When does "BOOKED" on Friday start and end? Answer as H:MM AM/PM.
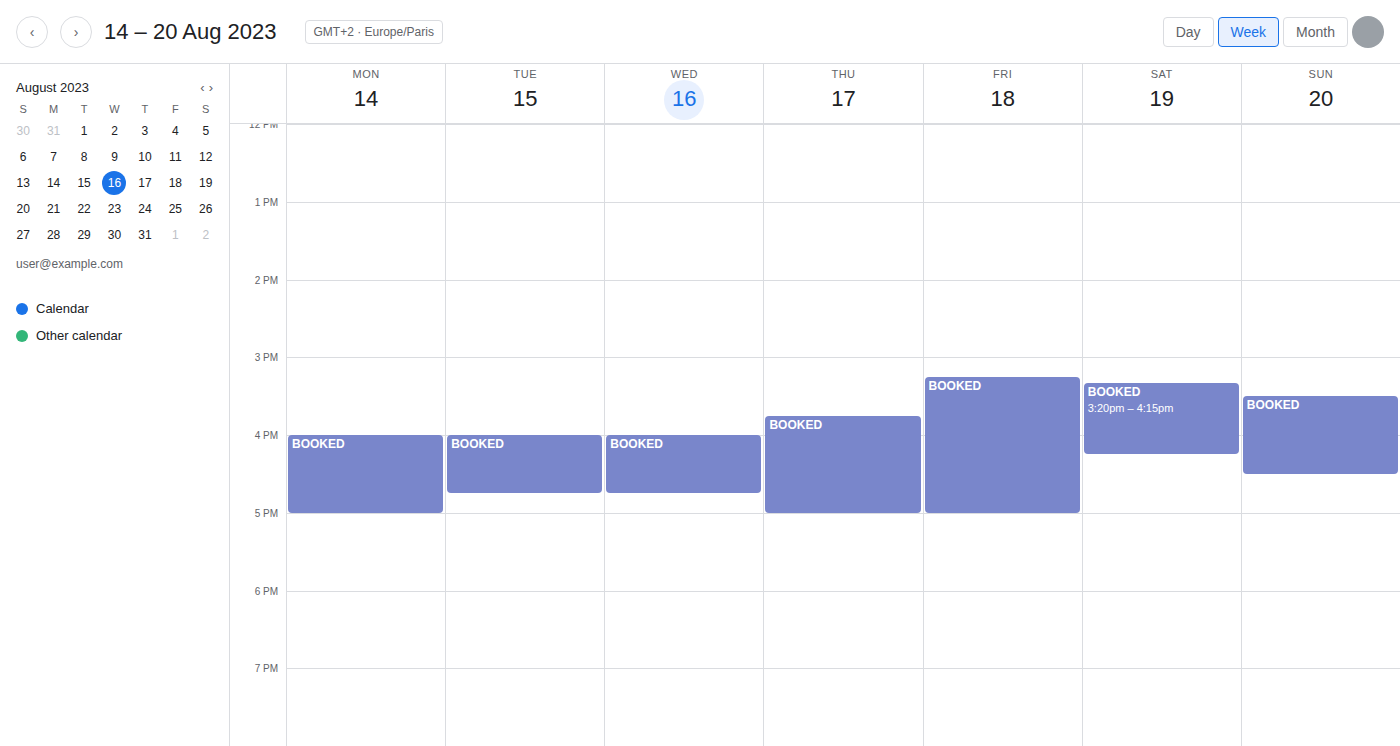
3:15 PM to 5:00 PM